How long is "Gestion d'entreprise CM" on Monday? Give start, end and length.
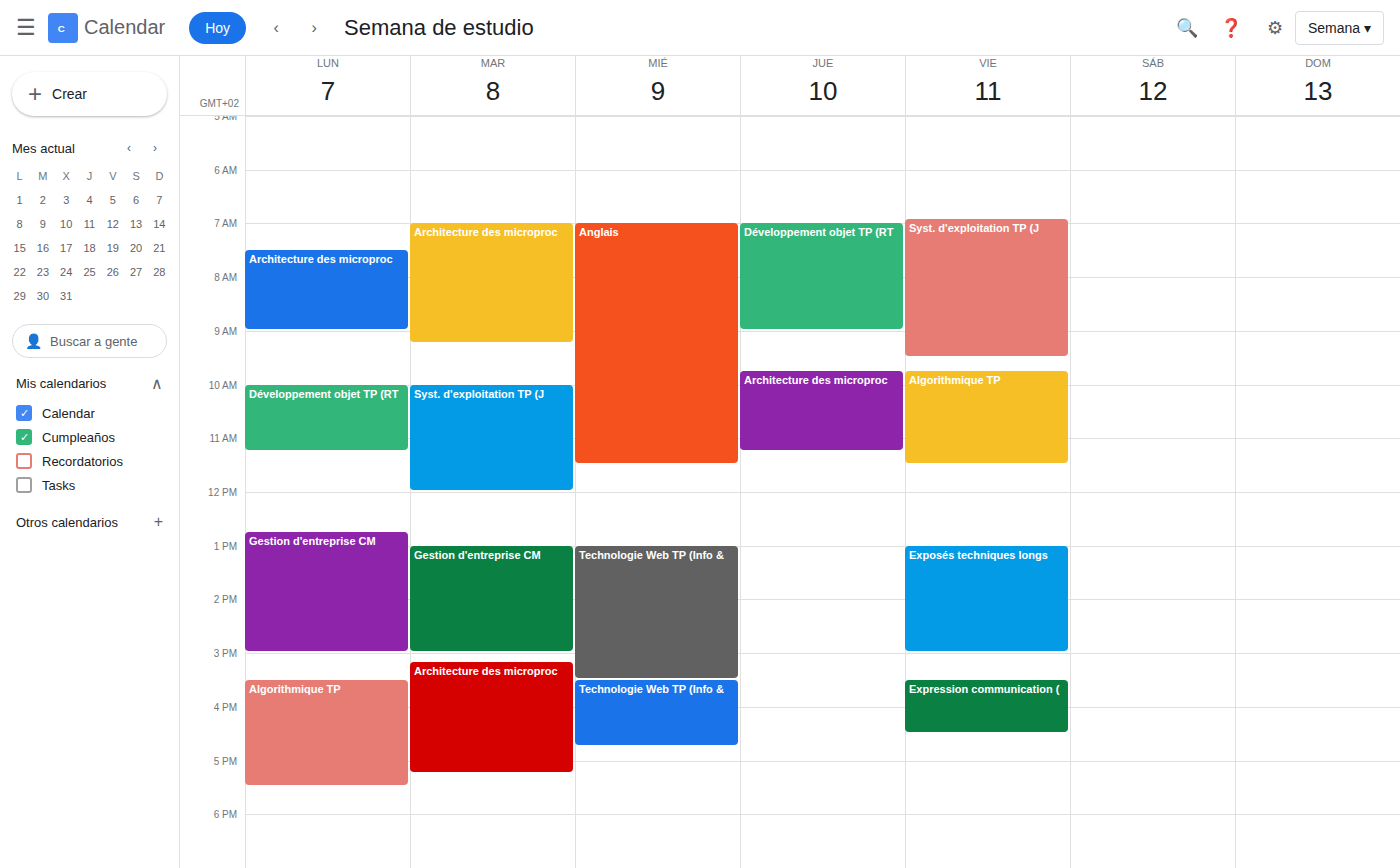
12:45 PM to 3:00 PM, 2 hours 15 minutes